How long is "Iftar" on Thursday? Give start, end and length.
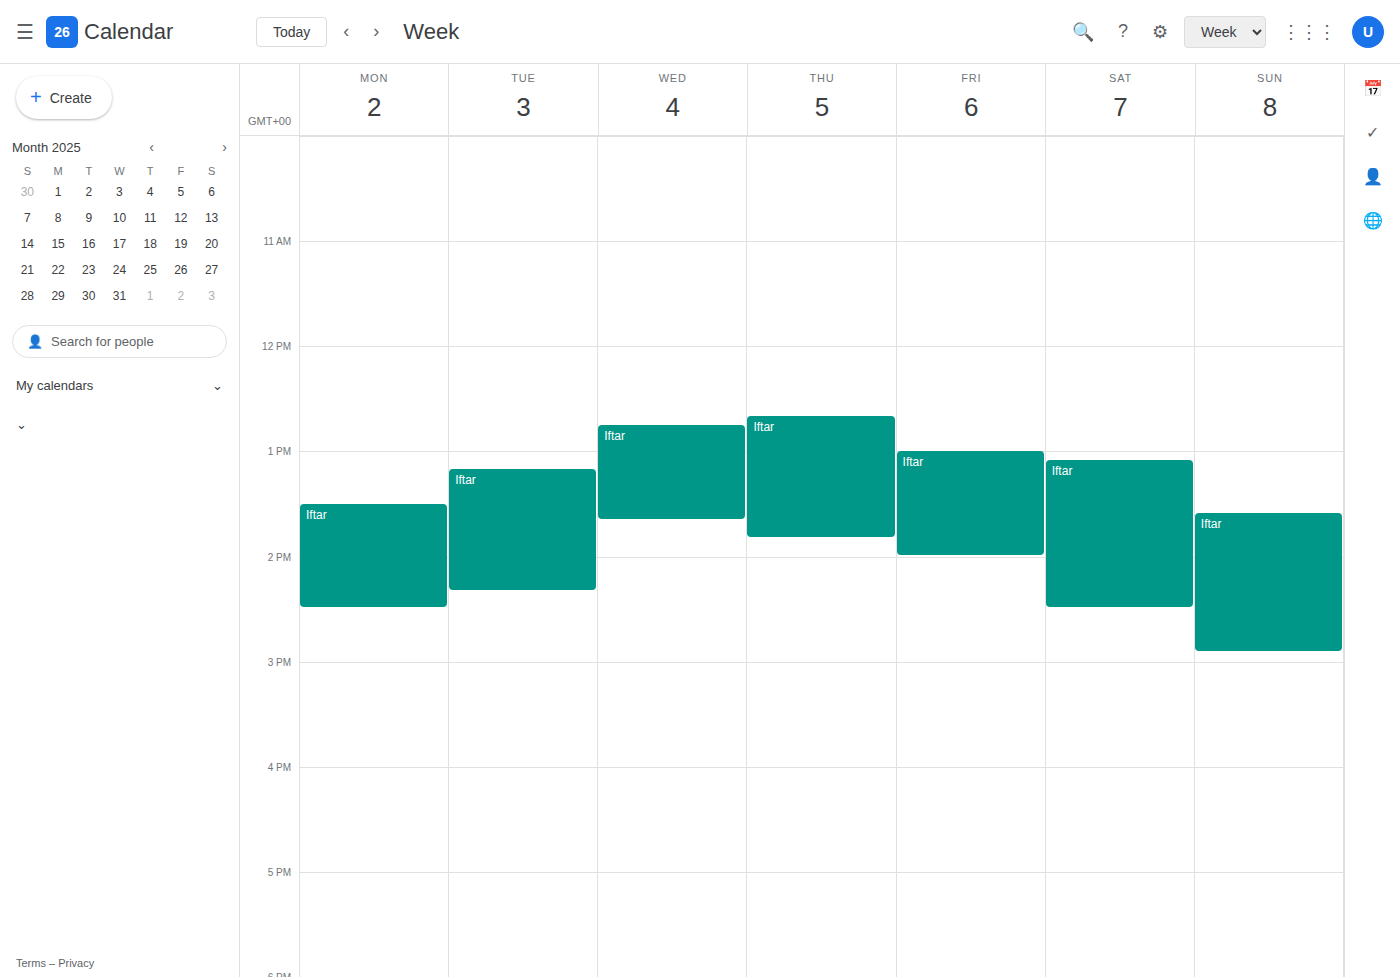
12:40 PM to 1:50 PM, 1 hour 10 minutes